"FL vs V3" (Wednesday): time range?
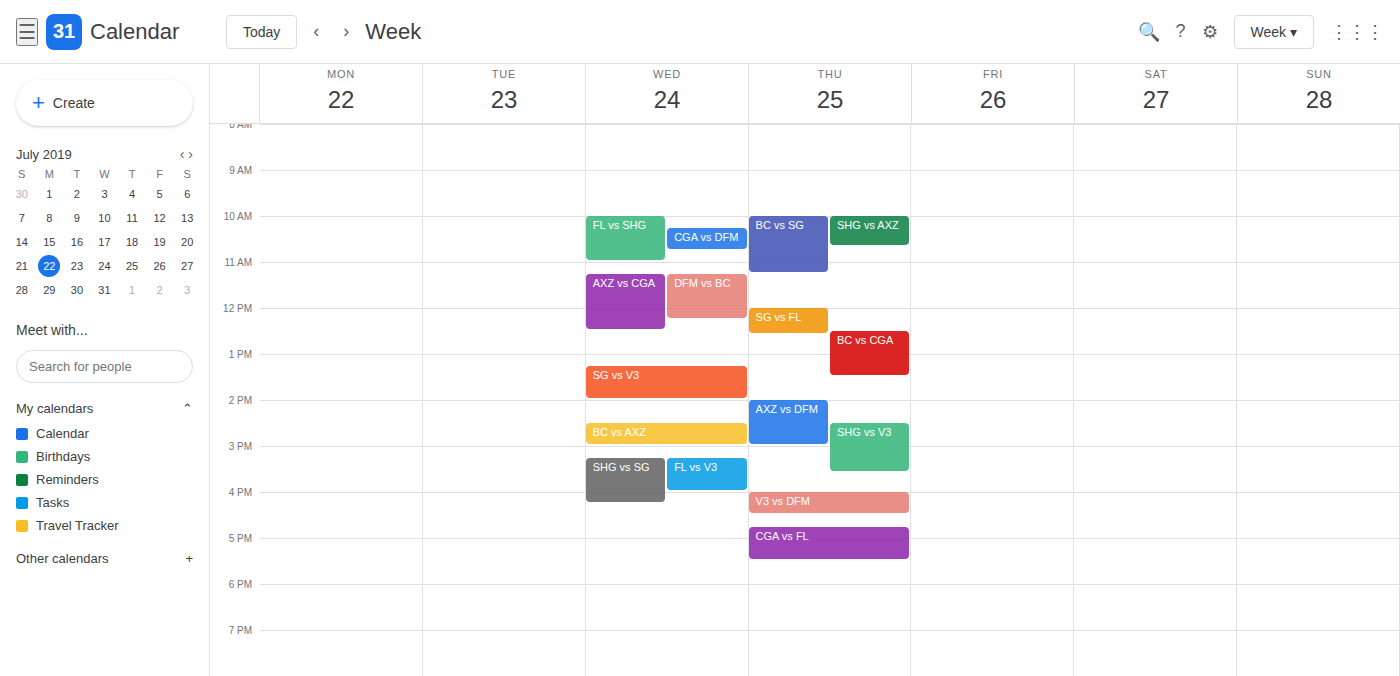
15:15 to 16:00